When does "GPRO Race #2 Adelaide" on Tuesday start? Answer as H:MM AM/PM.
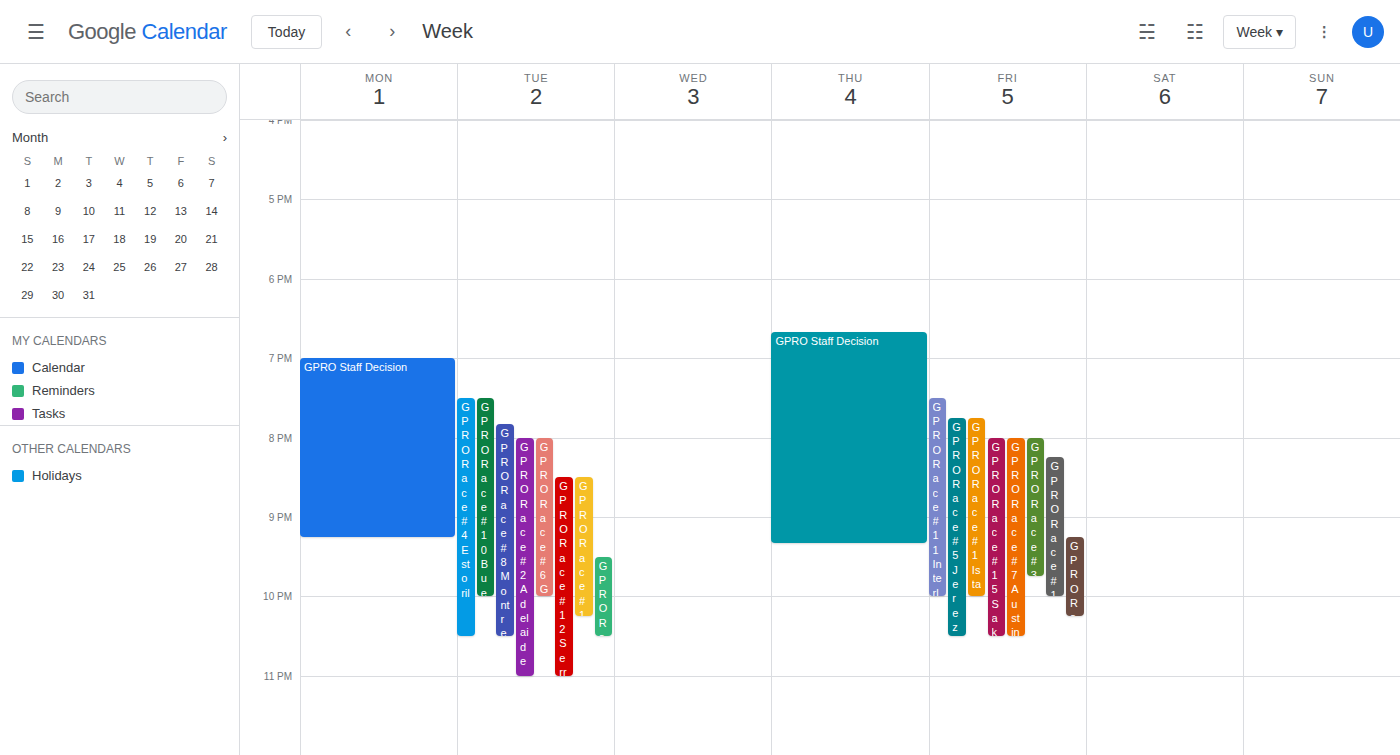
8:00 PM